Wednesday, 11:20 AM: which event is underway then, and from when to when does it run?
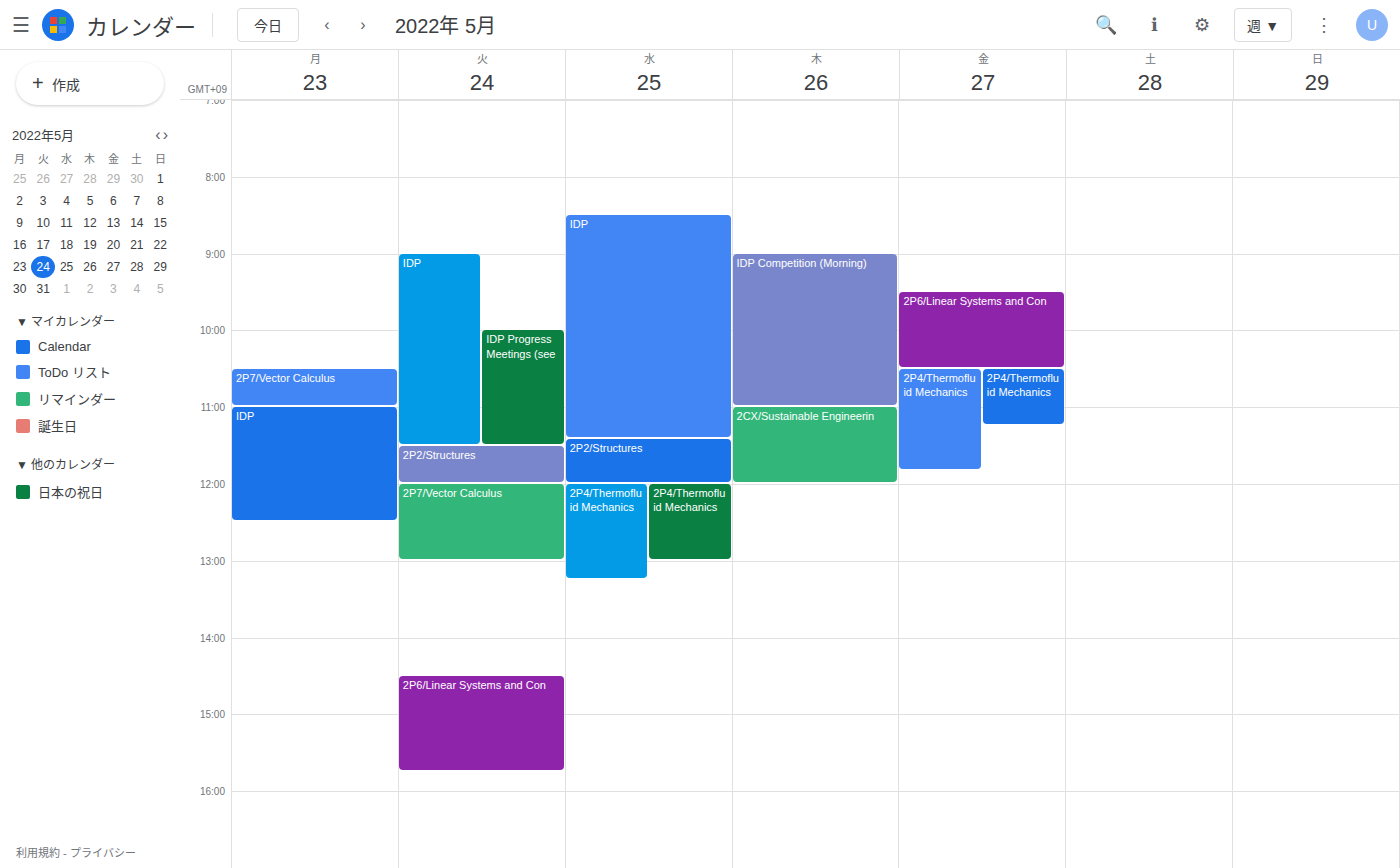
"IDP", 8:30 AM to 11:25 AM